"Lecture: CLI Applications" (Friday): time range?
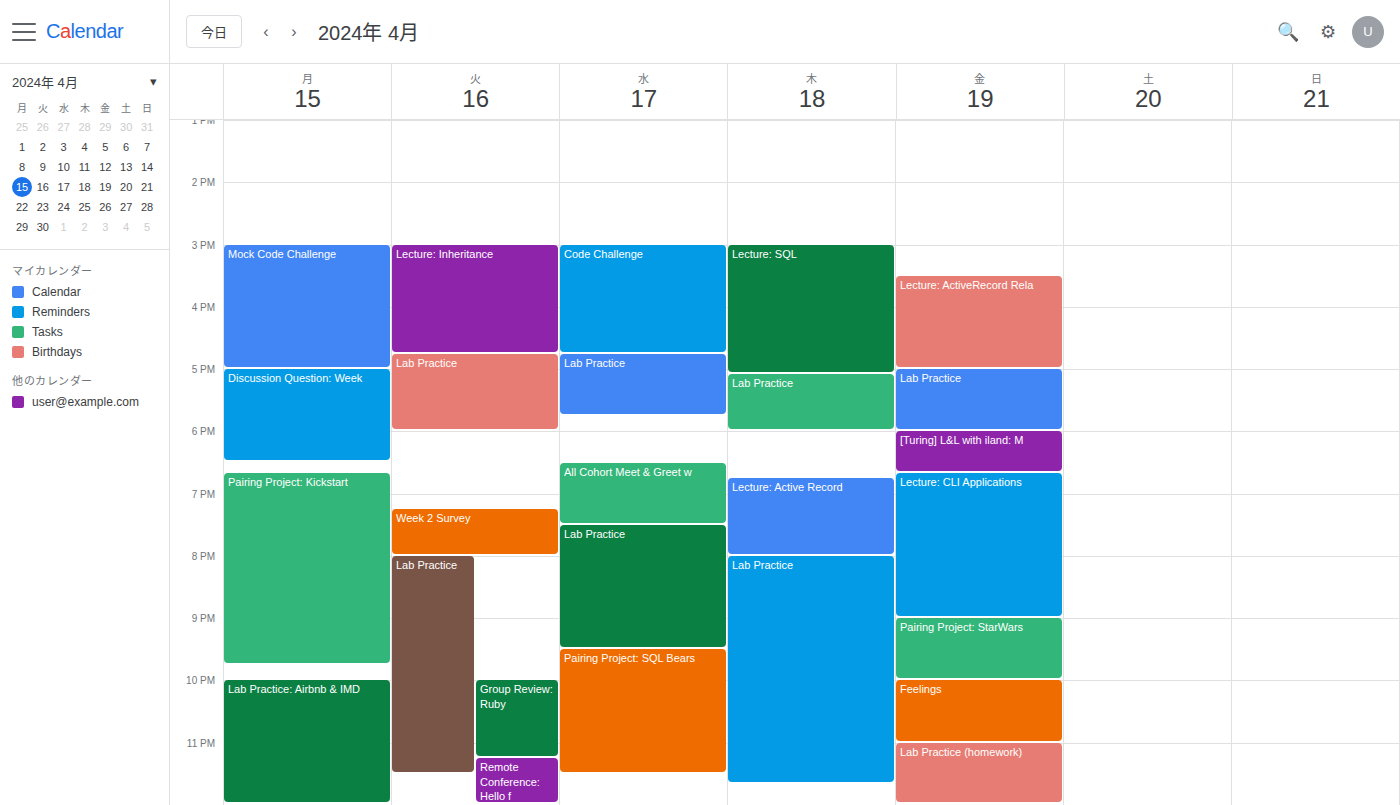
6:40 PM to 9:00 PM